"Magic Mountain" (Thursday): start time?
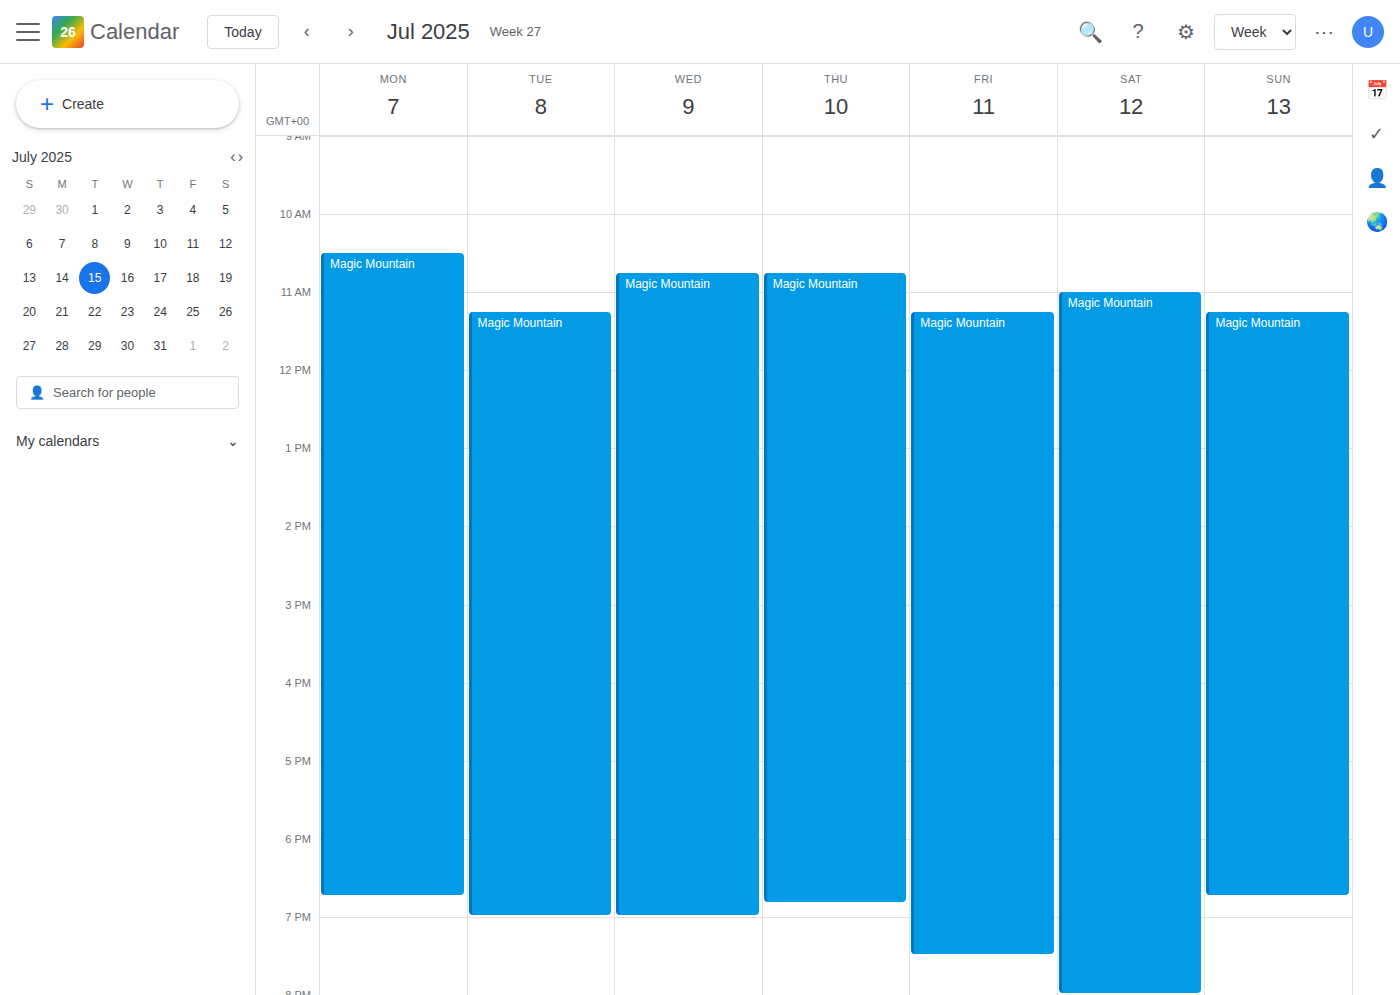
10:45 AM